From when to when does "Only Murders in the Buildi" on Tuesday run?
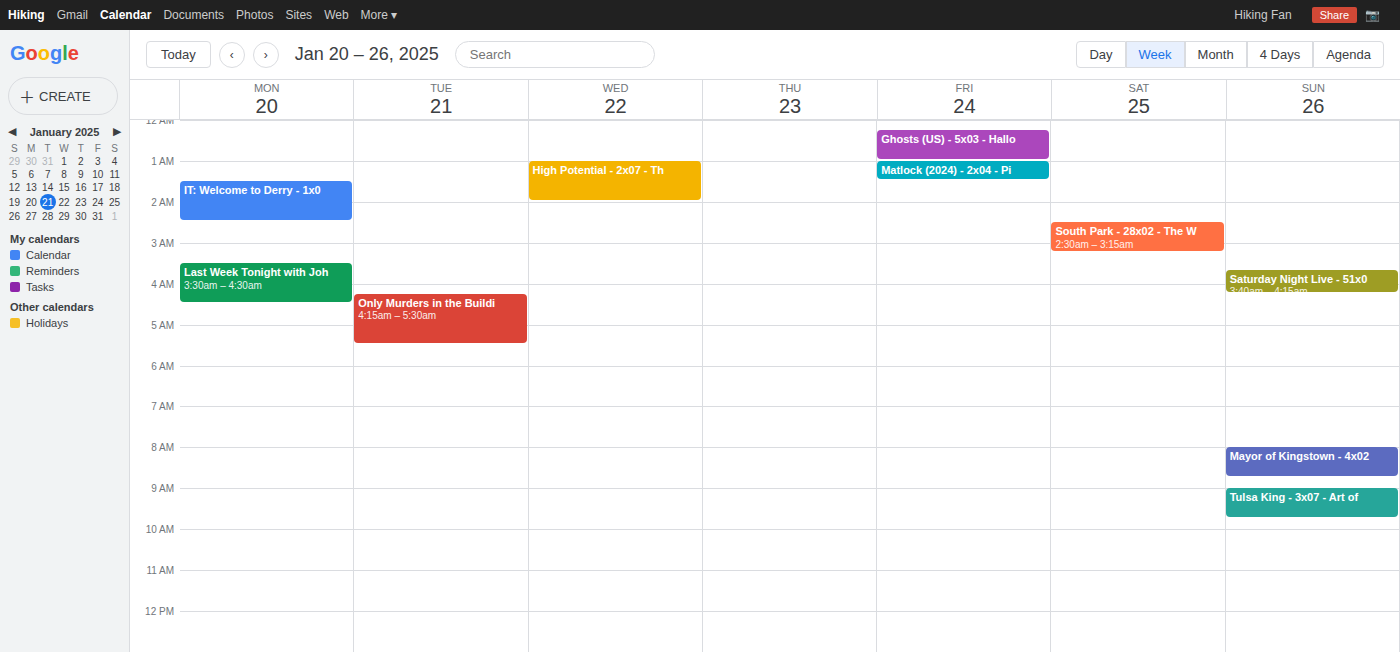
4:15 AM to 5:30 AM